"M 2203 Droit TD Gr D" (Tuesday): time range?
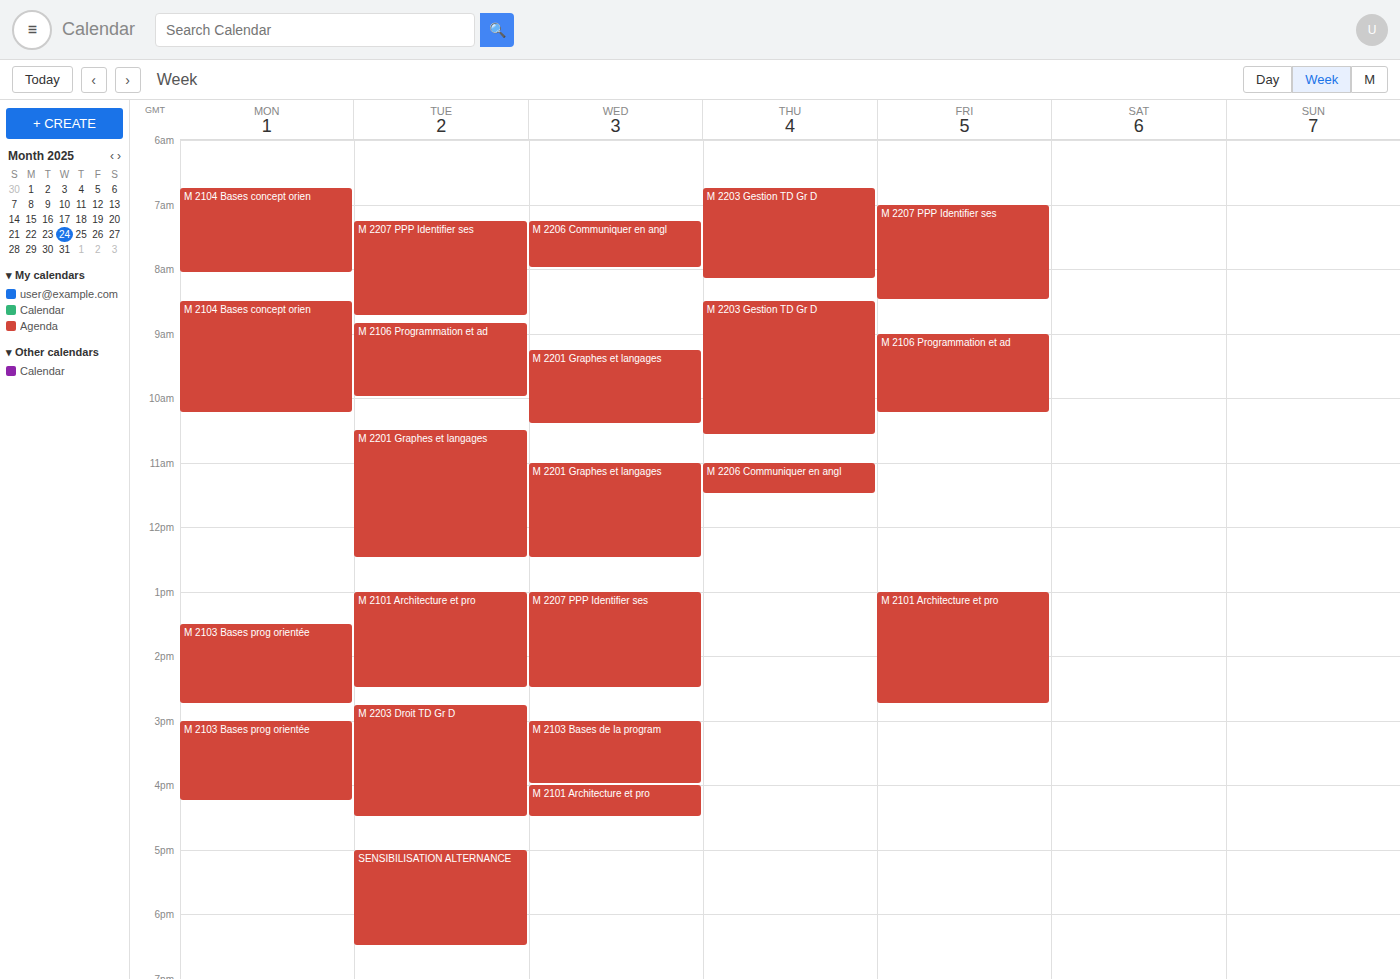
14:45 to 16:30